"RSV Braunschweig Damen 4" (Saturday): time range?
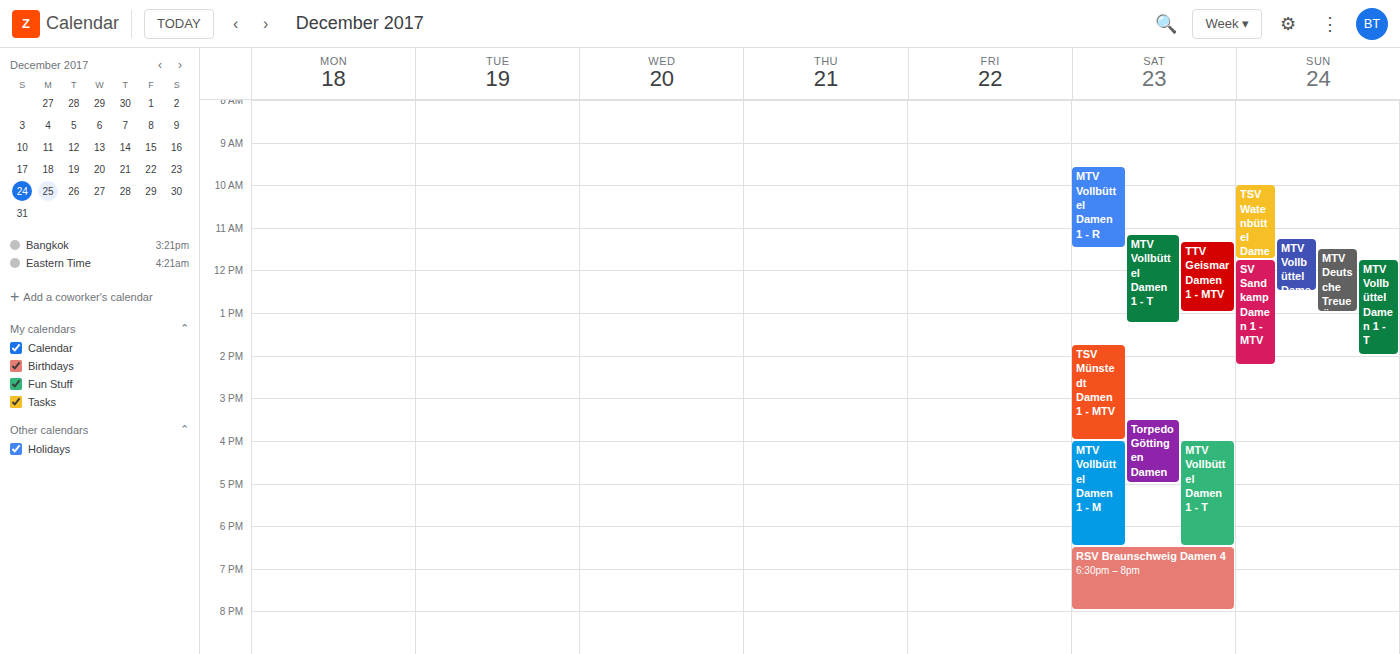
18:30 to 20:00